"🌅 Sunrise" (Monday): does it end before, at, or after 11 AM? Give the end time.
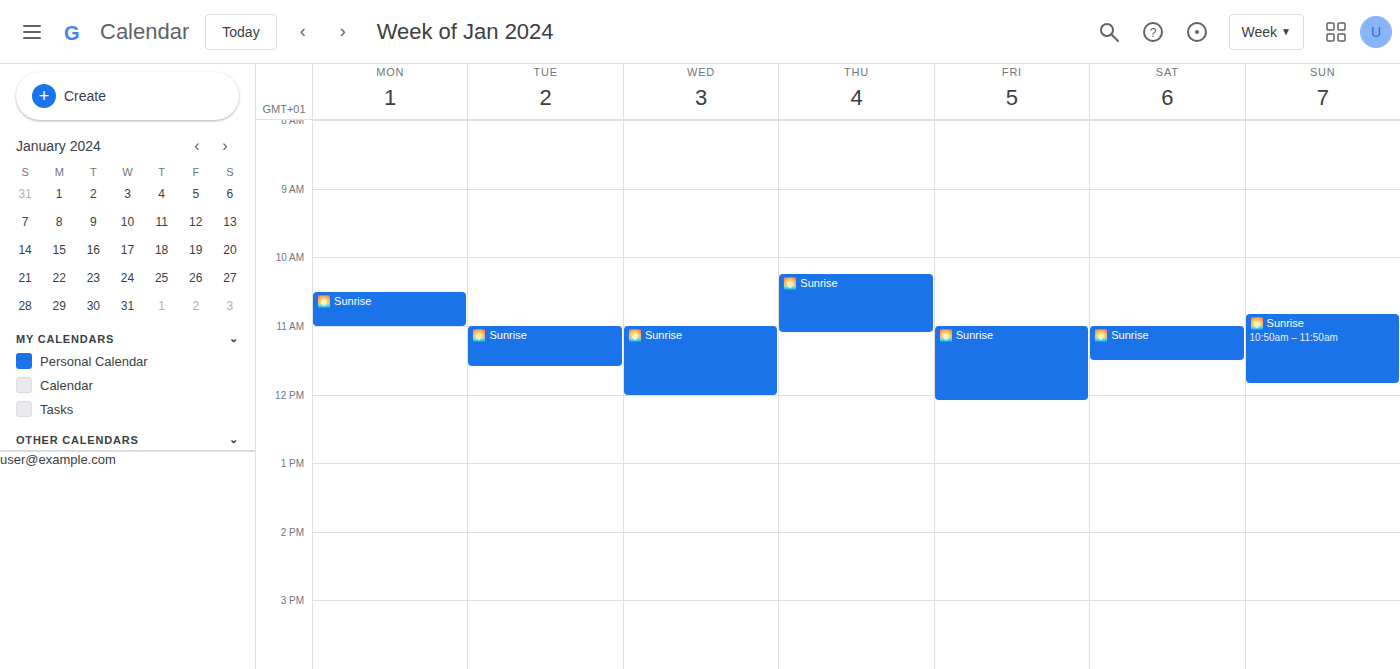
11:00 AM -- exactly at 11 AM, on the 11 AM line.